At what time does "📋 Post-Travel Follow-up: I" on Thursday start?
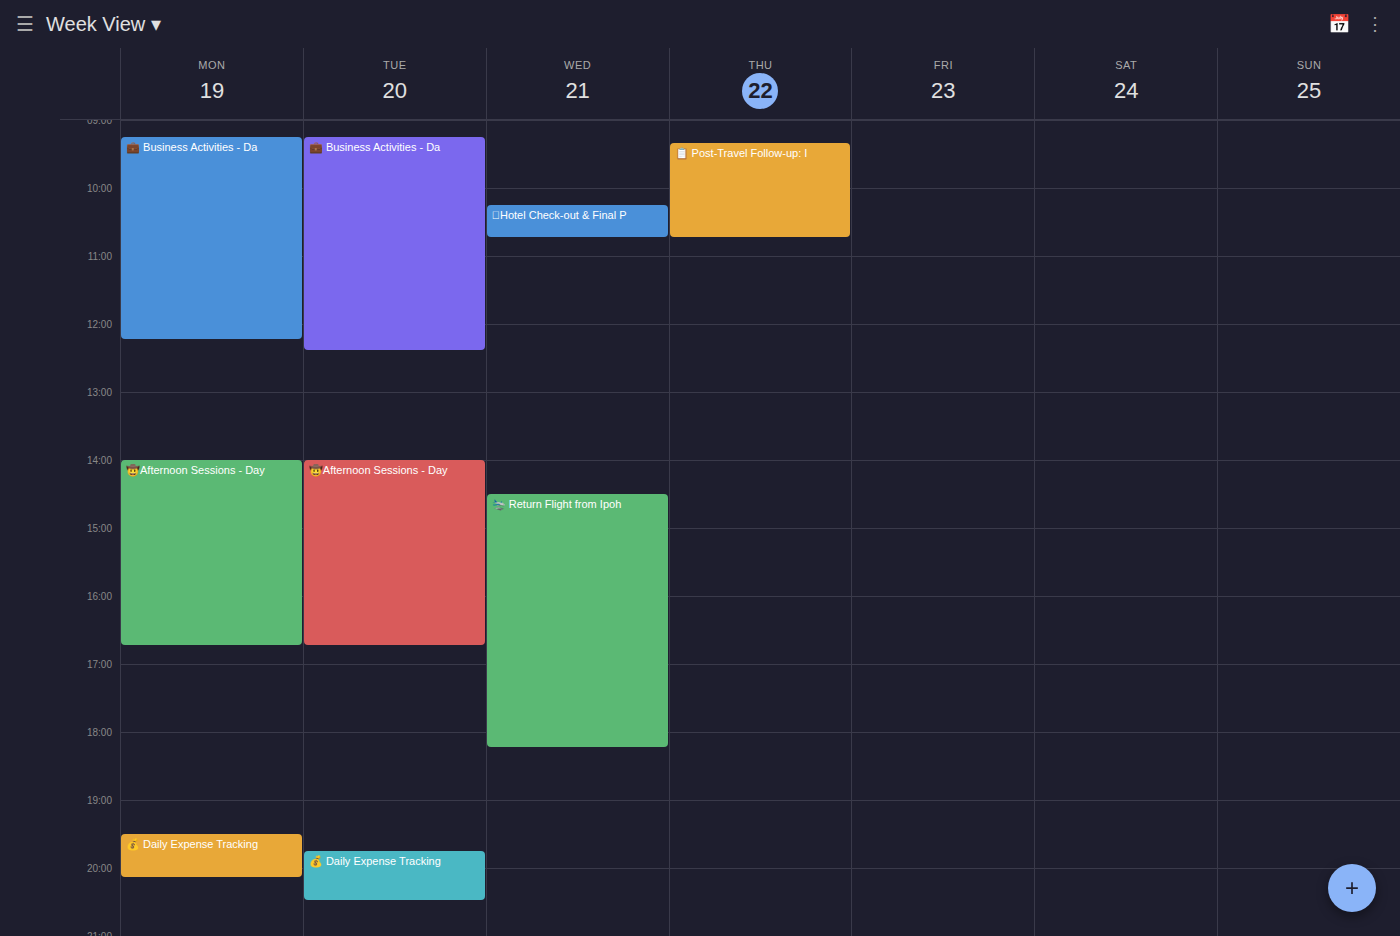
9:20 AM